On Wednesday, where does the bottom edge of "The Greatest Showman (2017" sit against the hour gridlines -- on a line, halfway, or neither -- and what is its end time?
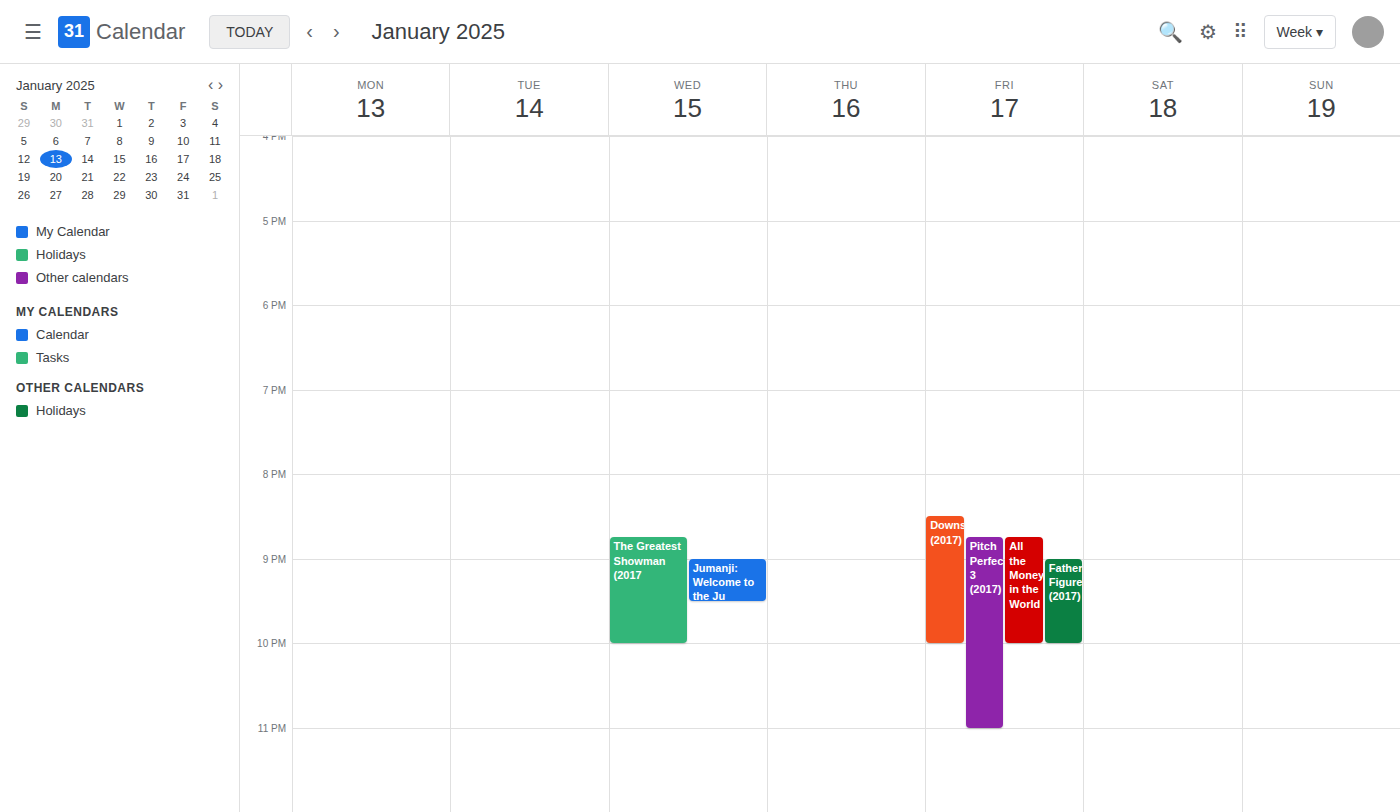
10:00 PM -- exactly on the 10 PM line.